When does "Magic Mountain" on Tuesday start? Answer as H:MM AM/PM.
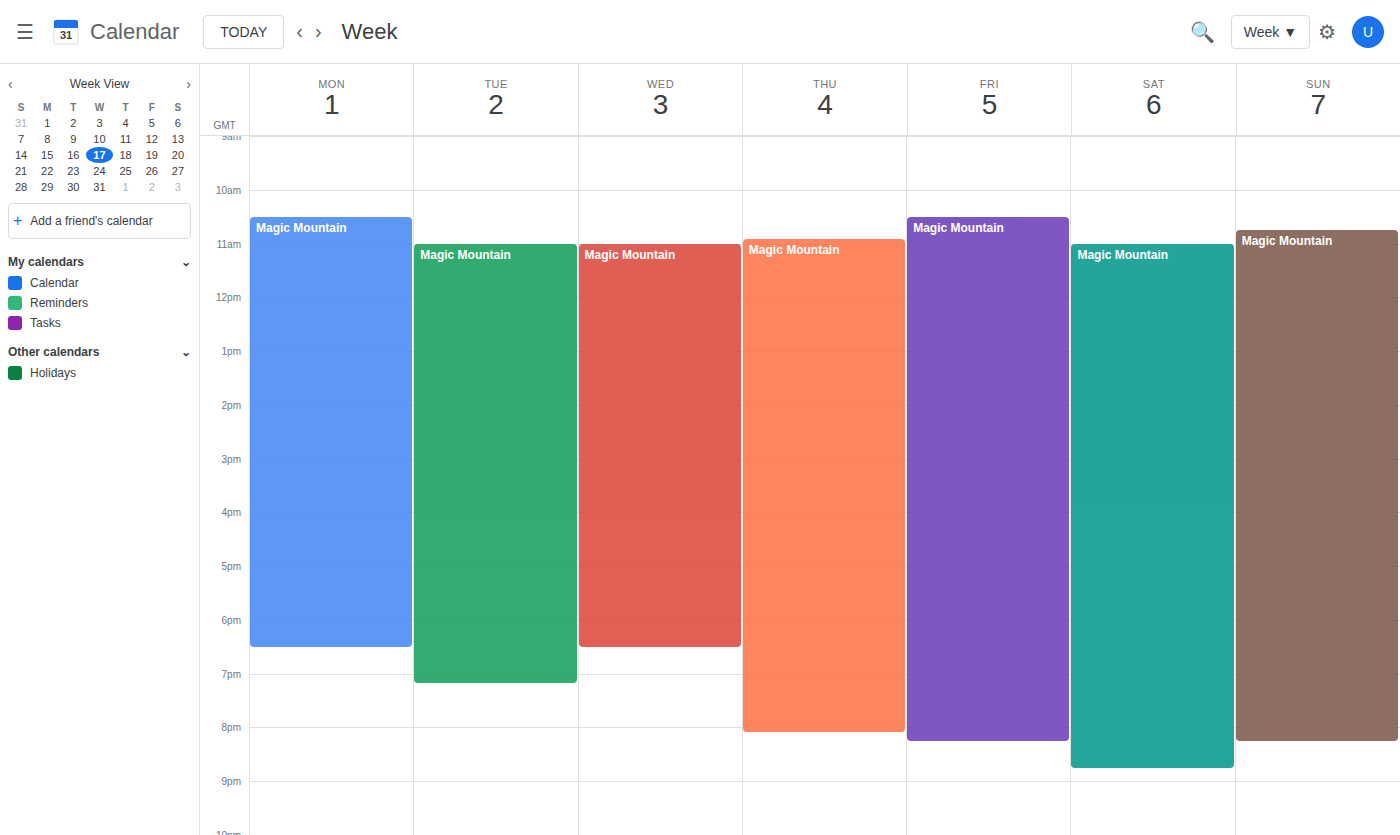
11:00 AM